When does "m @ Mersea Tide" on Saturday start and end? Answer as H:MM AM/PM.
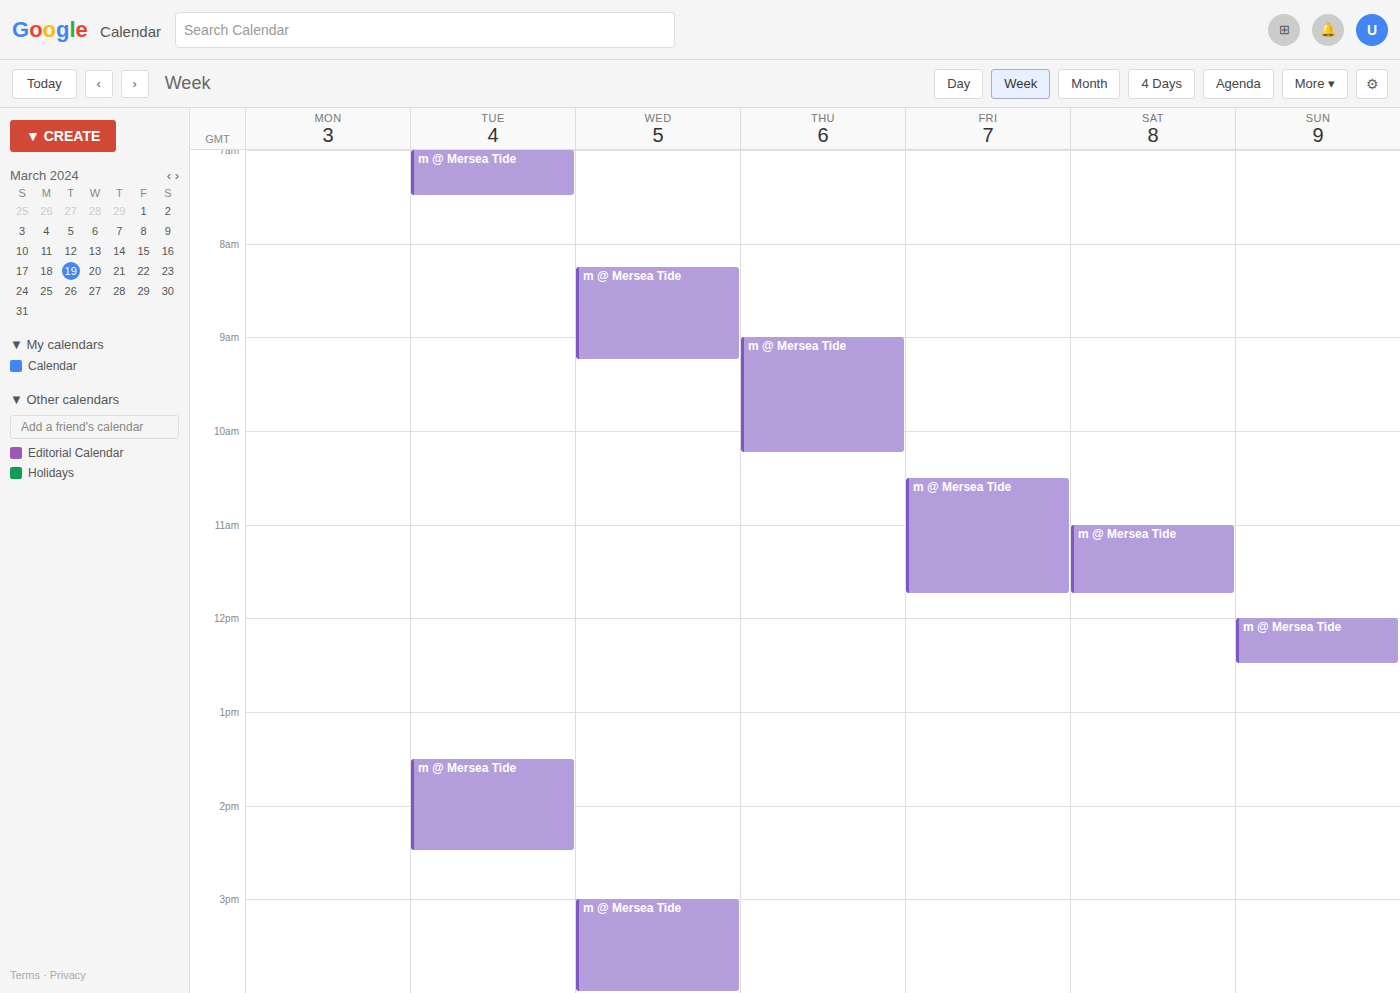
11:00 AM to 11:45 AM